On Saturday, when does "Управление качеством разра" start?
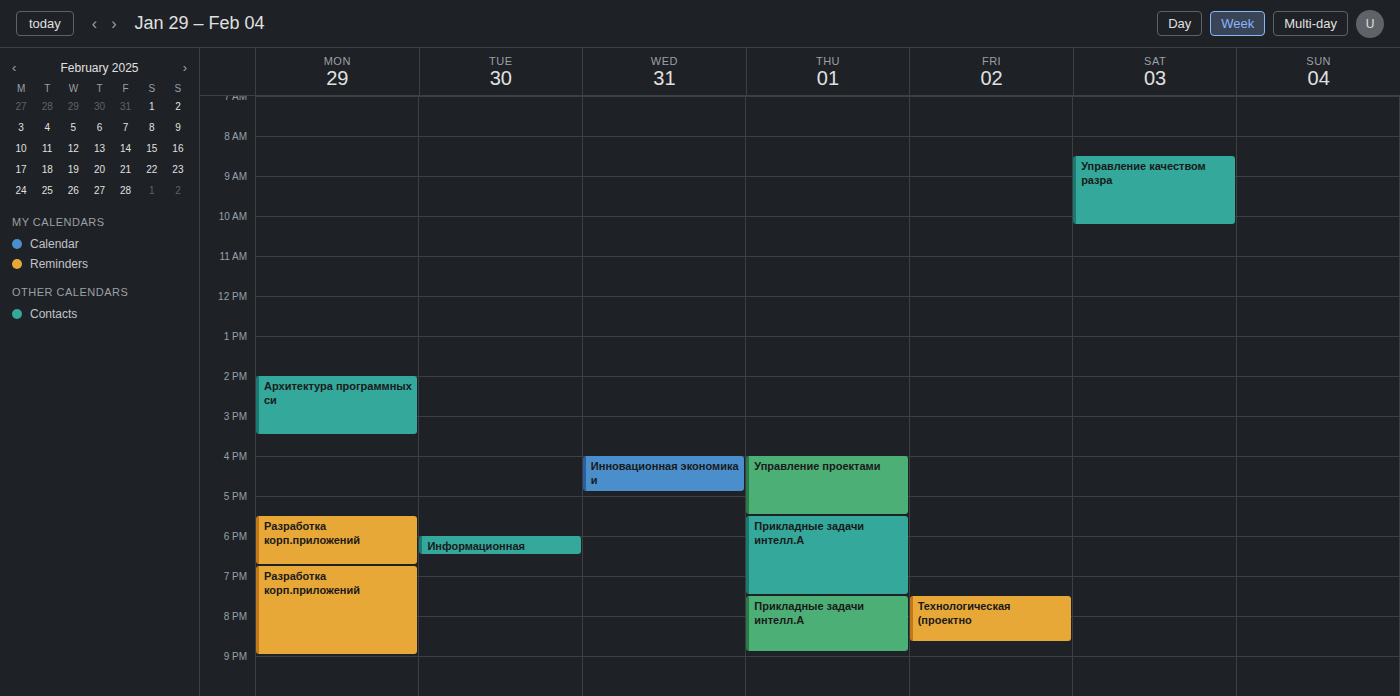
8:30 AM